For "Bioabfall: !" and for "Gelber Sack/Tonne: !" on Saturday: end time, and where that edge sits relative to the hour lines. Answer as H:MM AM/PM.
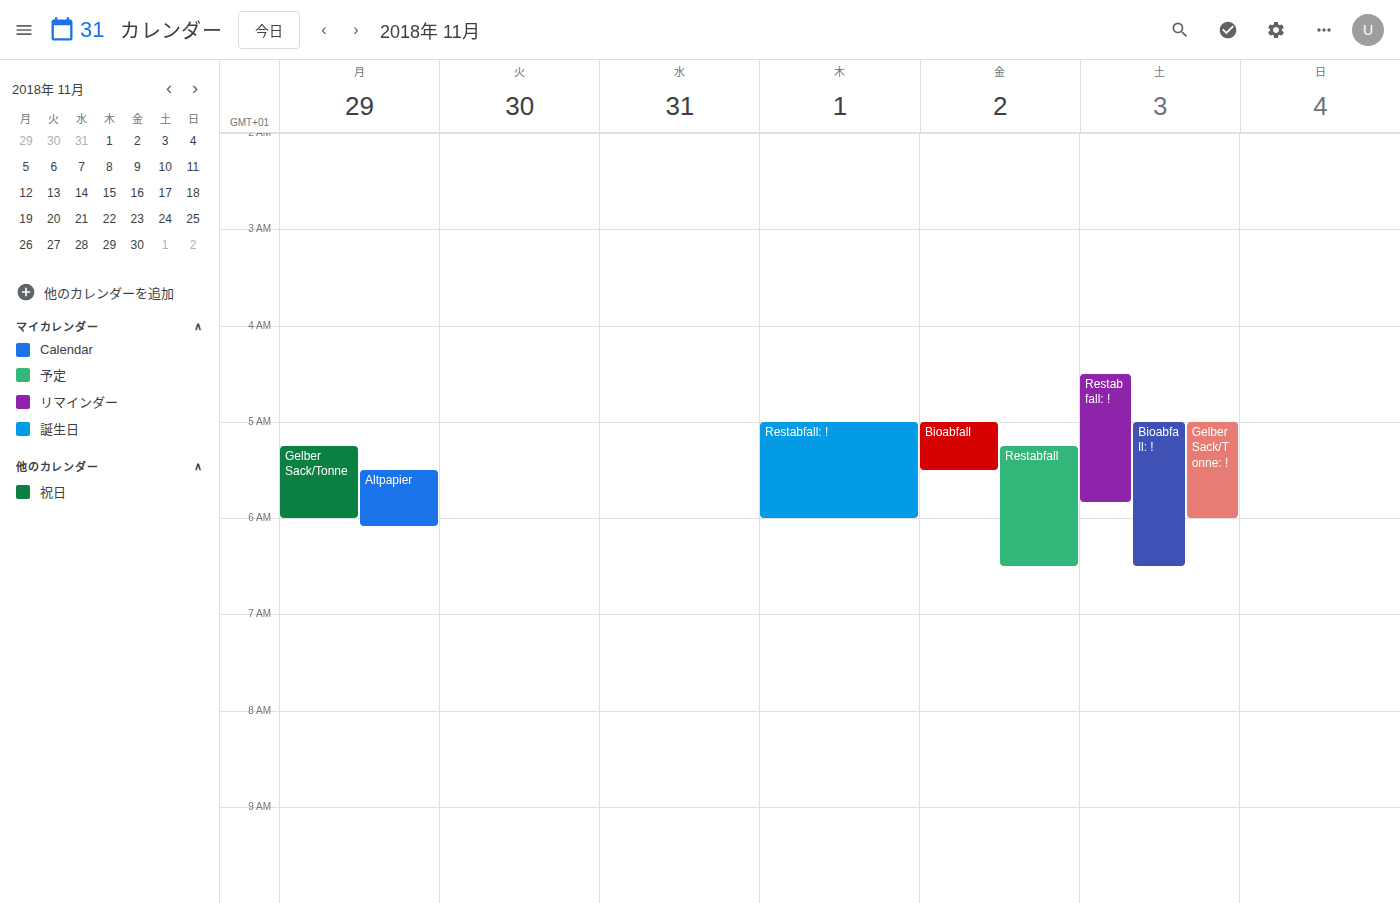
"Bioabfall: !": 6:30 AM, halfway between the 6 AM and 7 AM lines. "Gelber Sack/Tonne: !": 6:00 AM, exactly on the 6 AM line.